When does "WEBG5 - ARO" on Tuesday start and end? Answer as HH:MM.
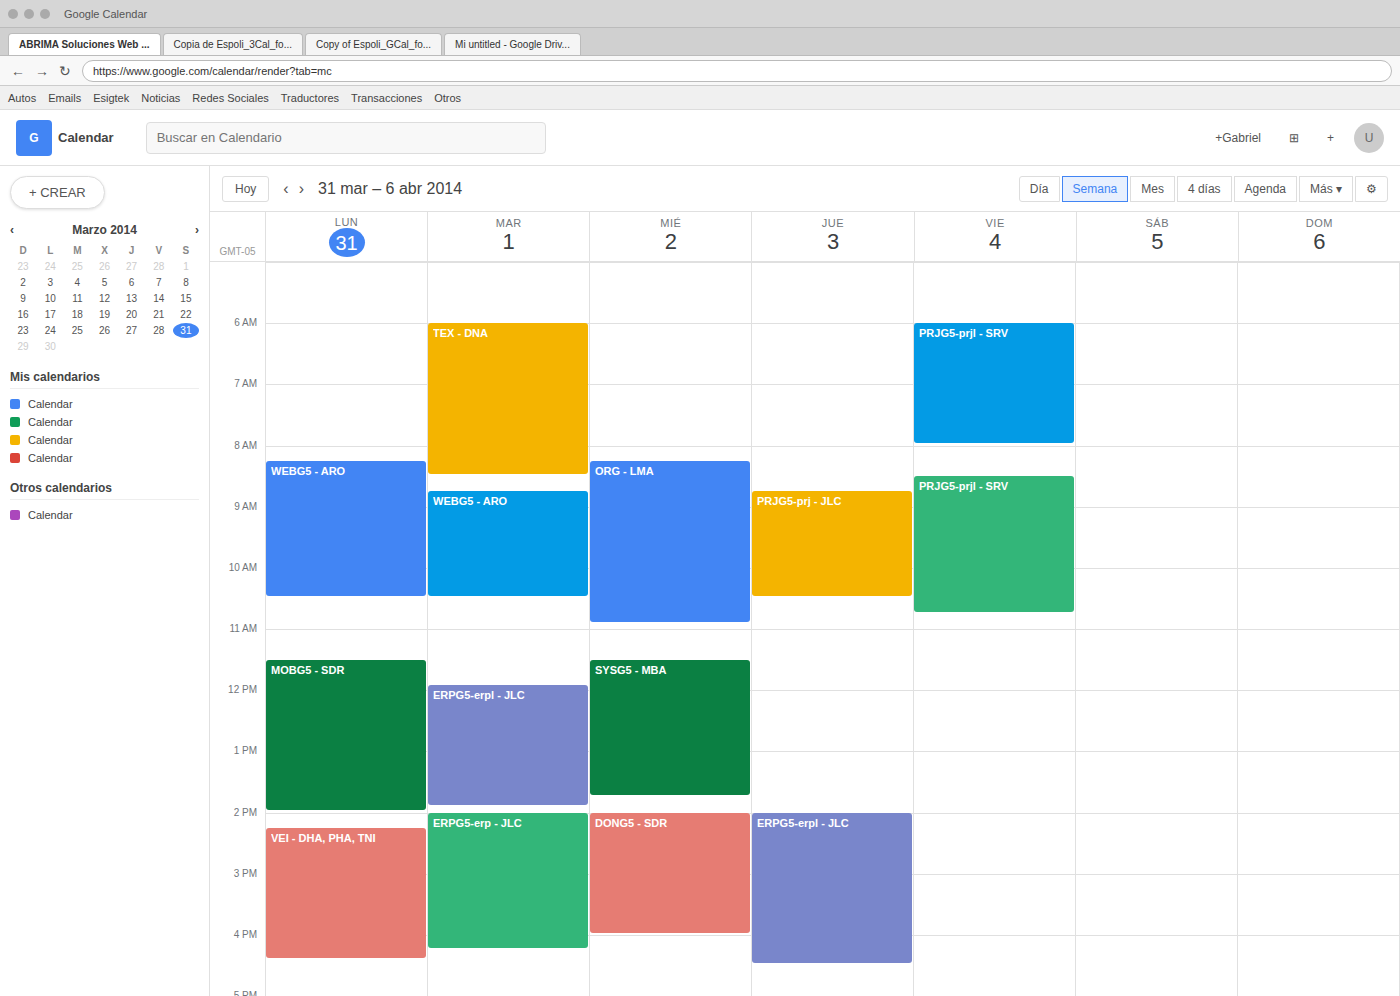
08:45 to 10:30